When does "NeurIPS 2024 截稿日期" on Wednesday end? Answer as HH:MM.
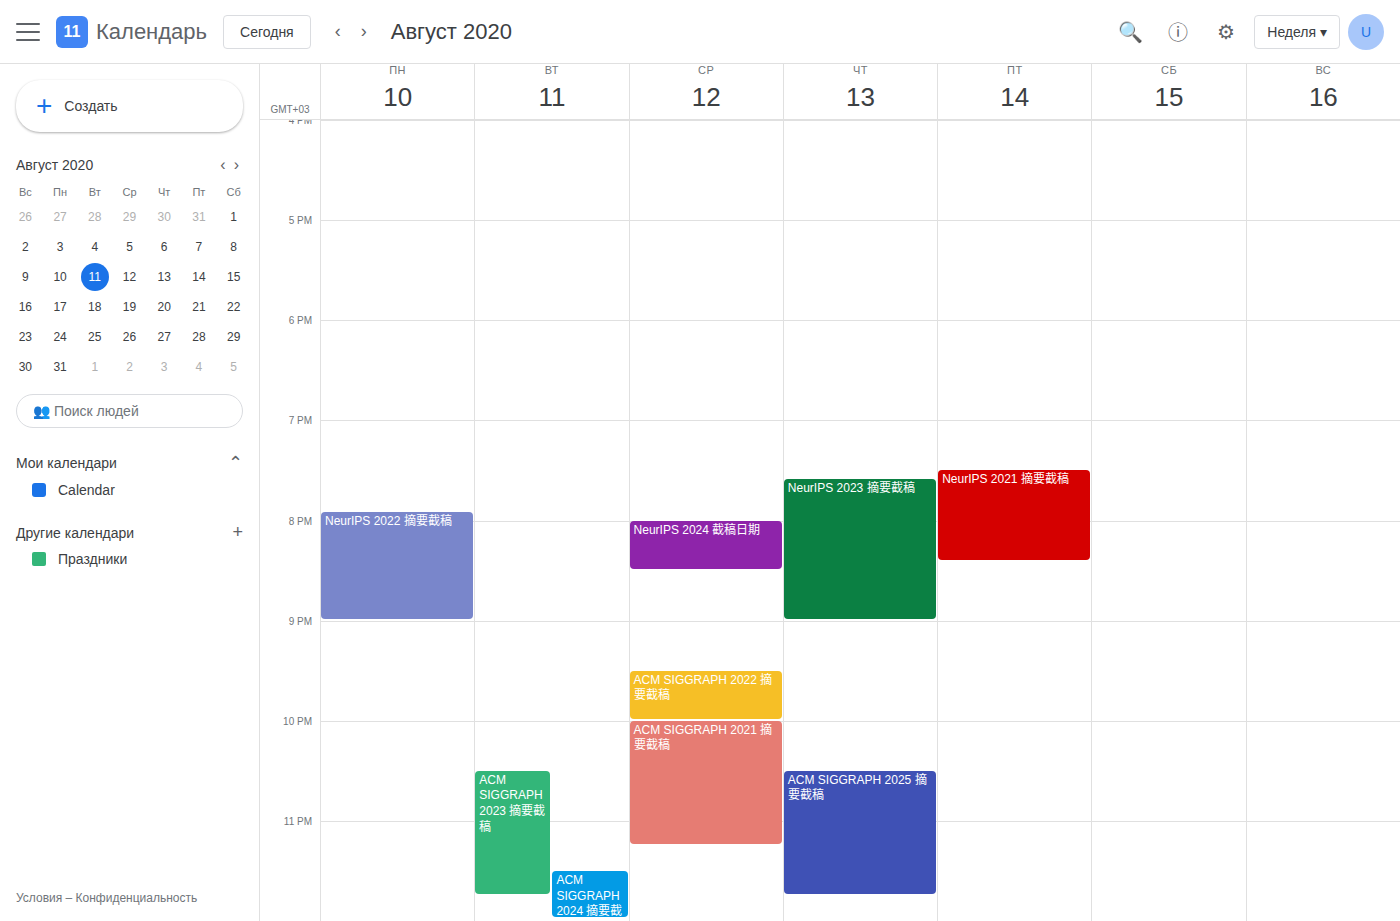
20:30